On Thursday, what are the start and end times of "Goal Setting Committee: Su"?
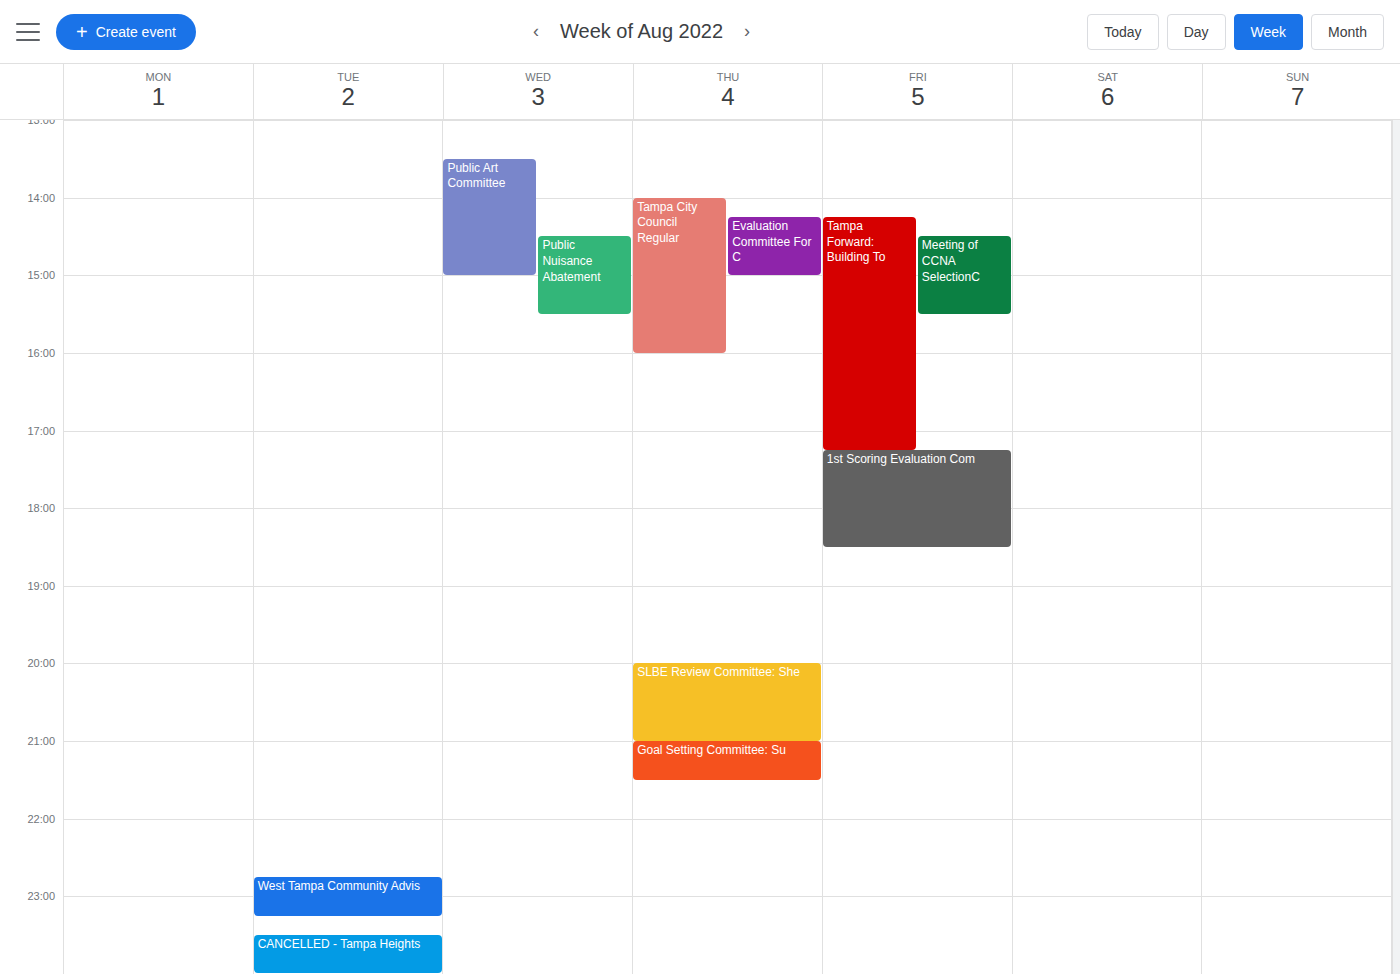
9:00 PM to 9:30 PM